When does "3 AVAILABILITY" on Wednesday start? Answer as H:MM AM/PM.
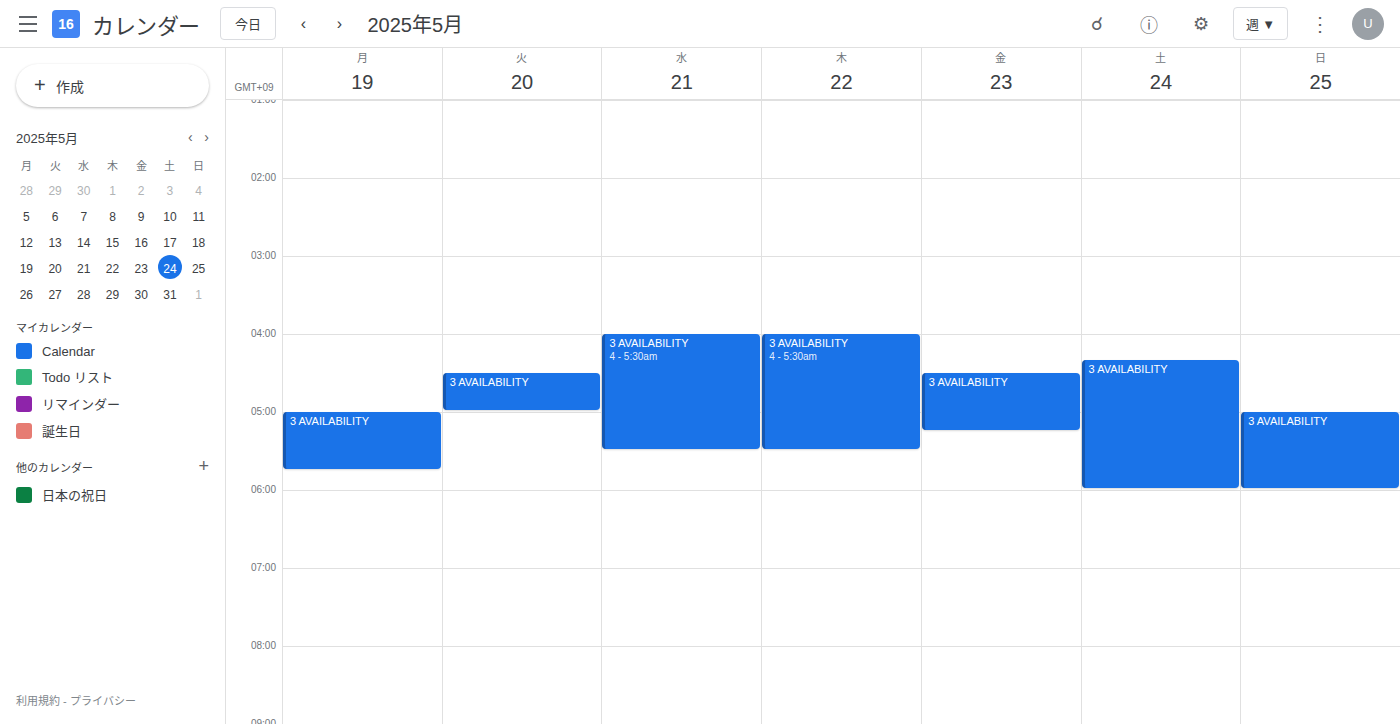
4:00 AM